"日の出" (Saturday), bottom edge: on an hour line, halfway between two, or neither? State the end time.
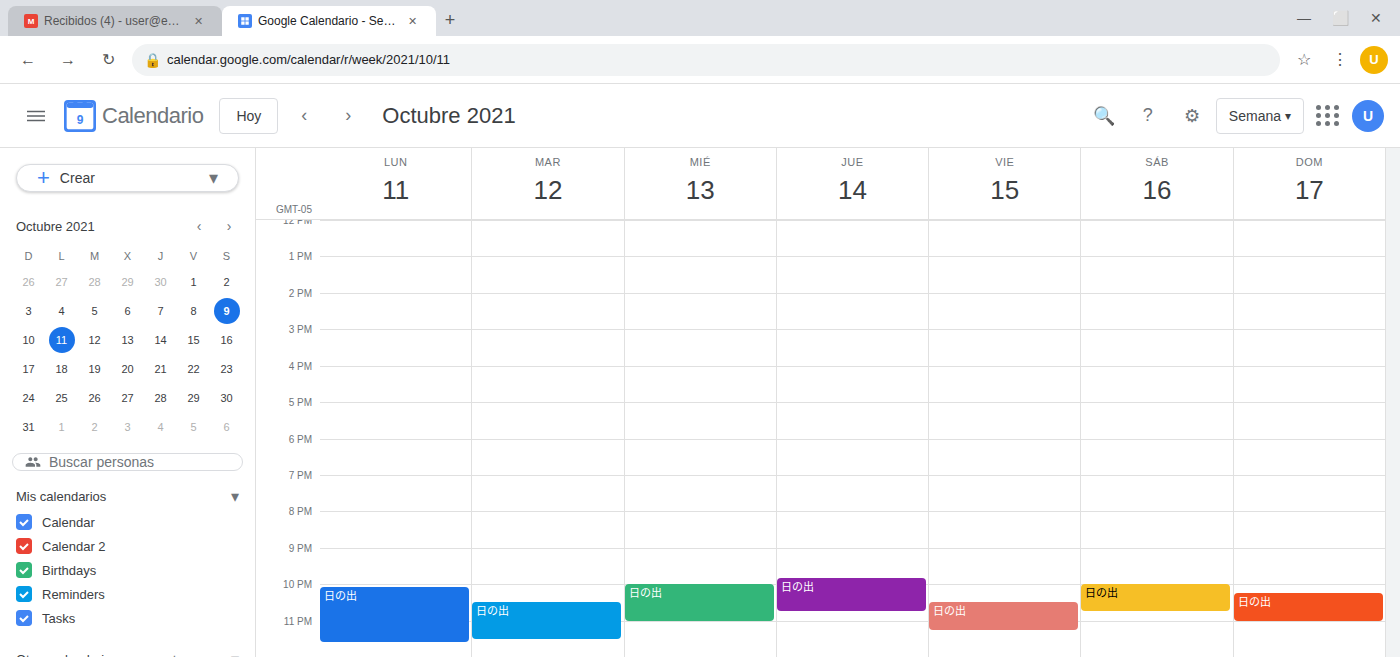
10:45 PM -- neither: three quarters of the way from the 10 PM line to the 11 PM line.